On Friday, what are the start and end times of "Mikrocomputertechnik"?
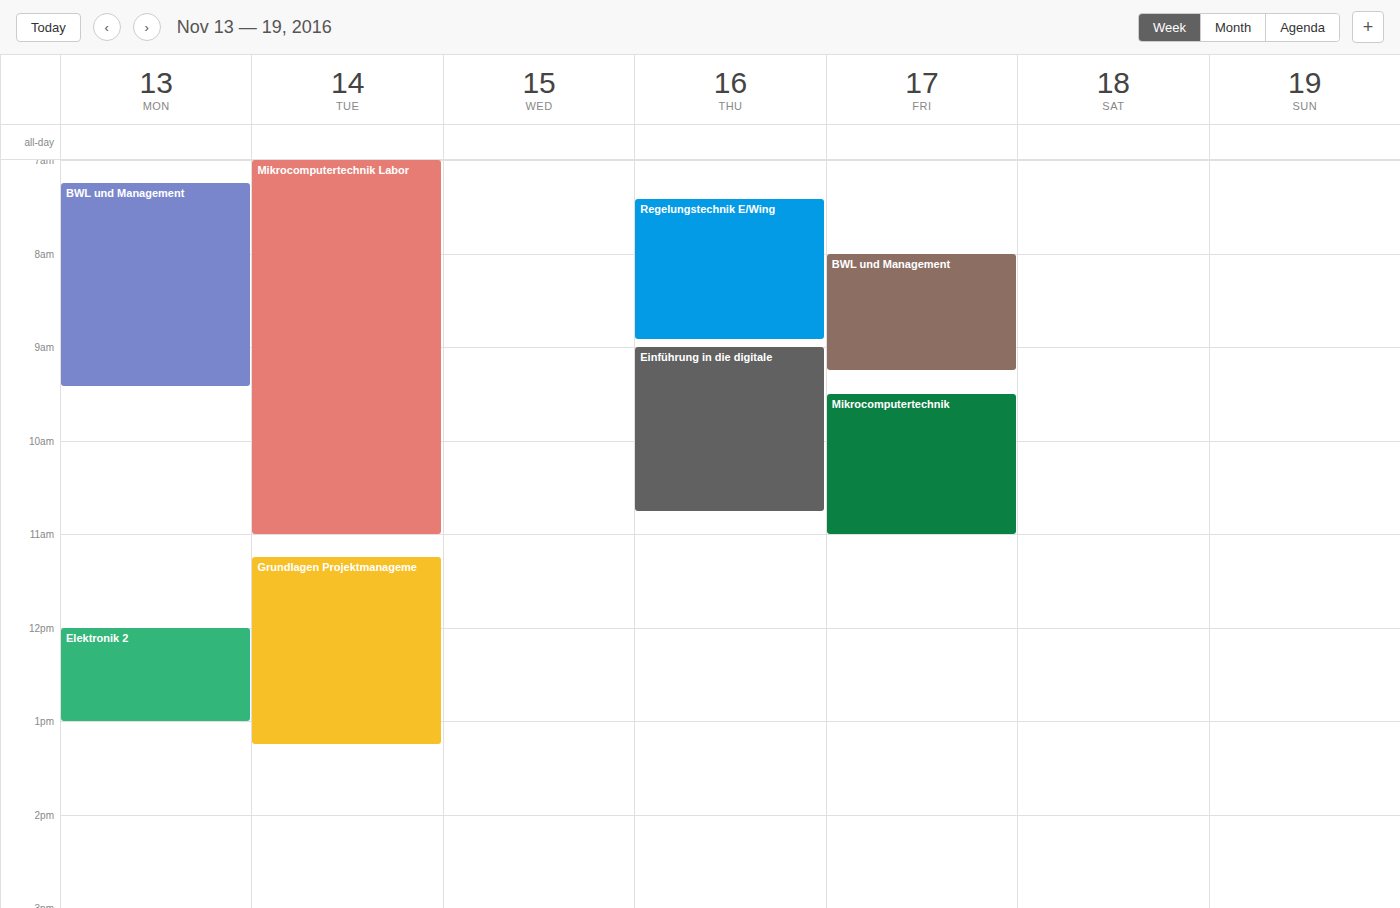
9:30 AM to 11:00 AM